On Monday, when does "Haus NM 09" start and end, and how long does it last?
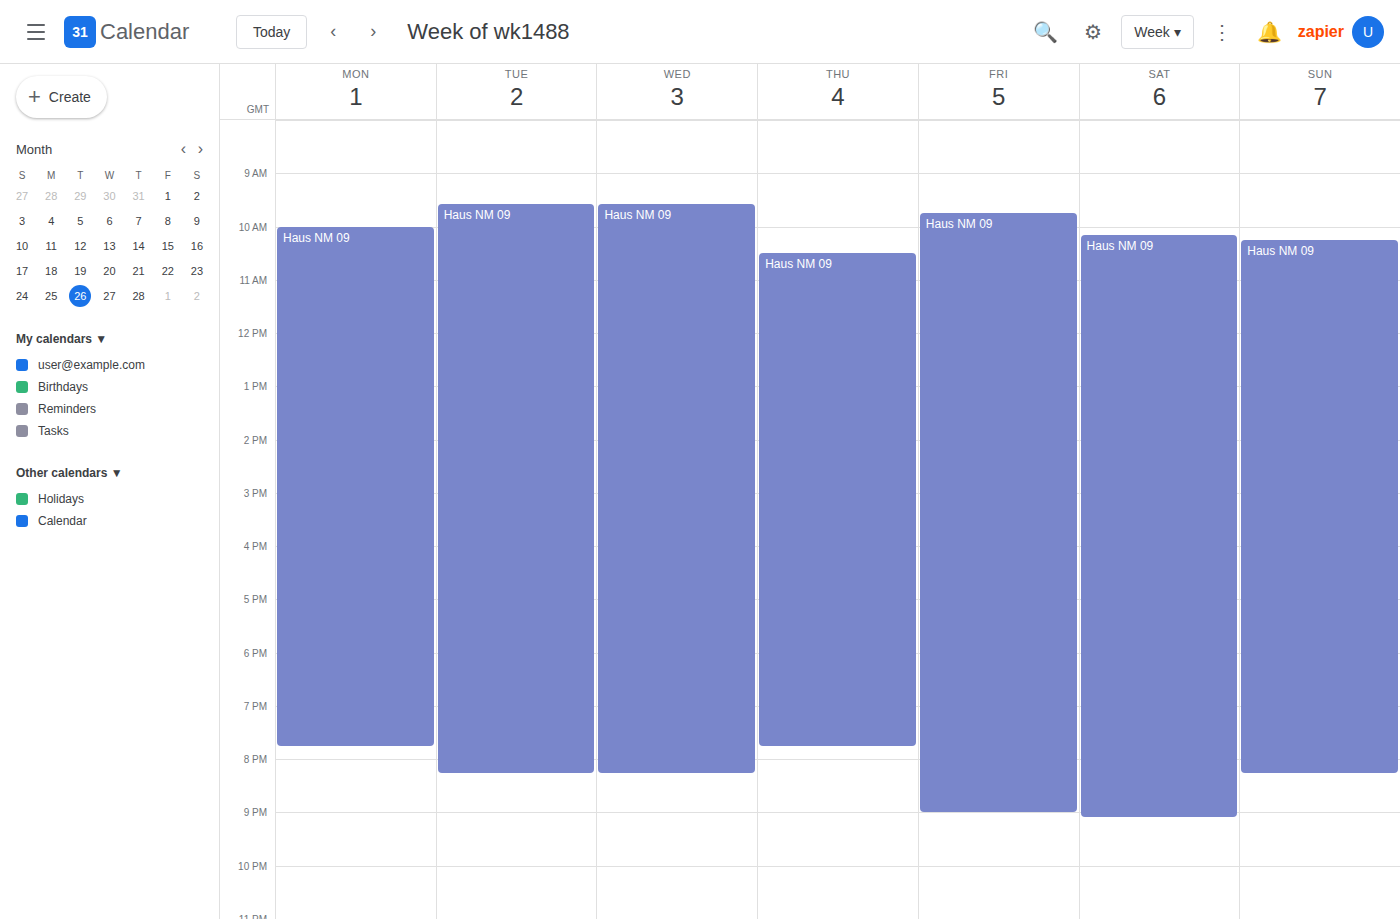
10:00 AM to 7:45 PM, 9 hours 45 minutes